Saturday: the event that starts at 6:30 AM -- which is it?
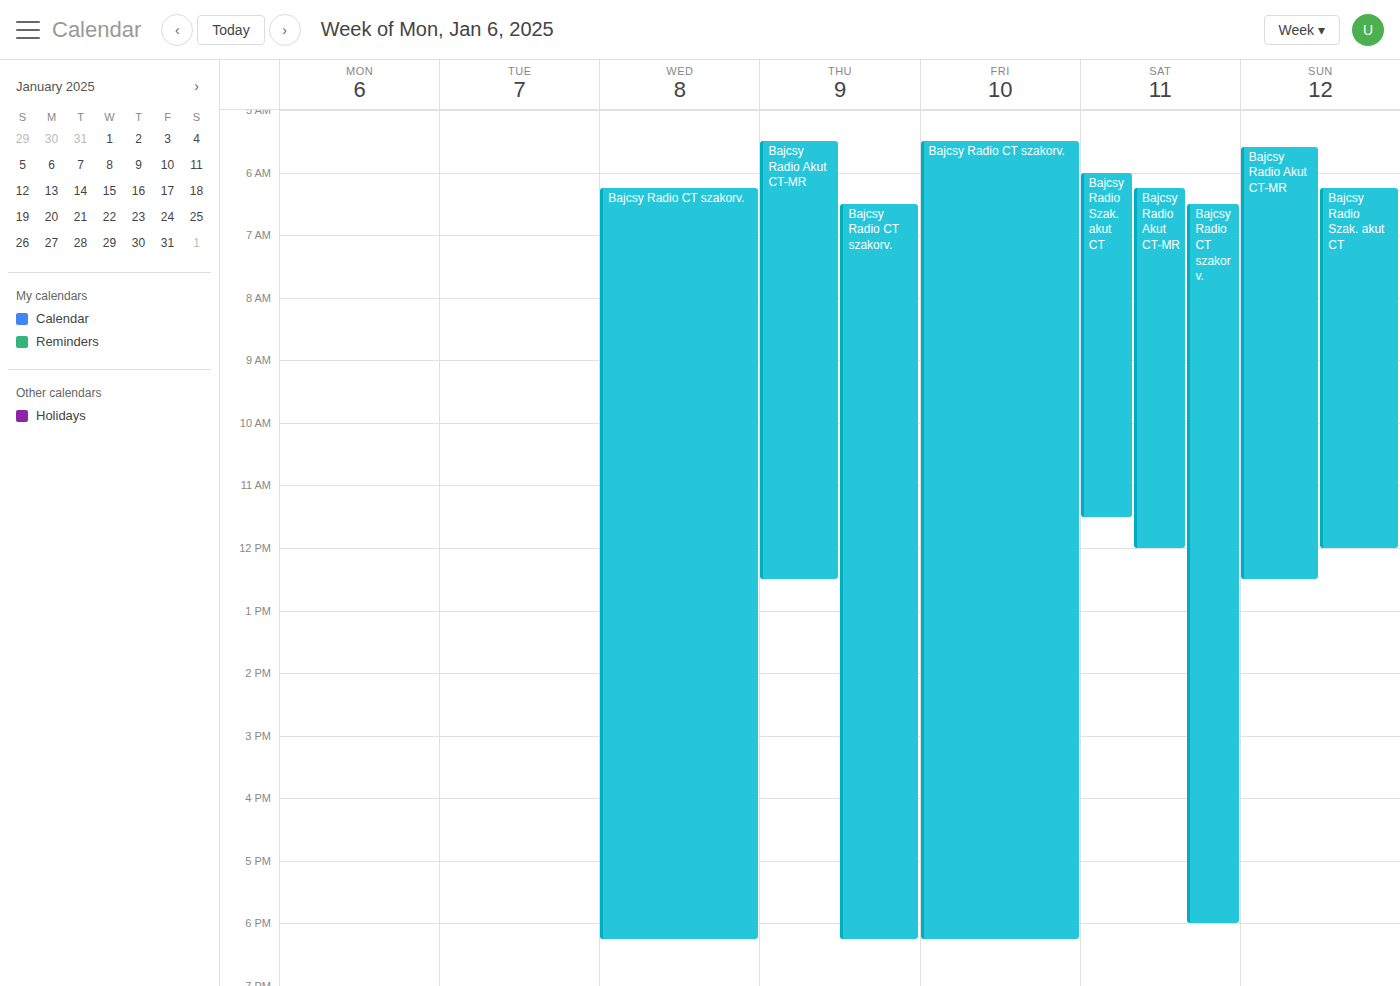
"Bajcsy Radio CT szakorv."